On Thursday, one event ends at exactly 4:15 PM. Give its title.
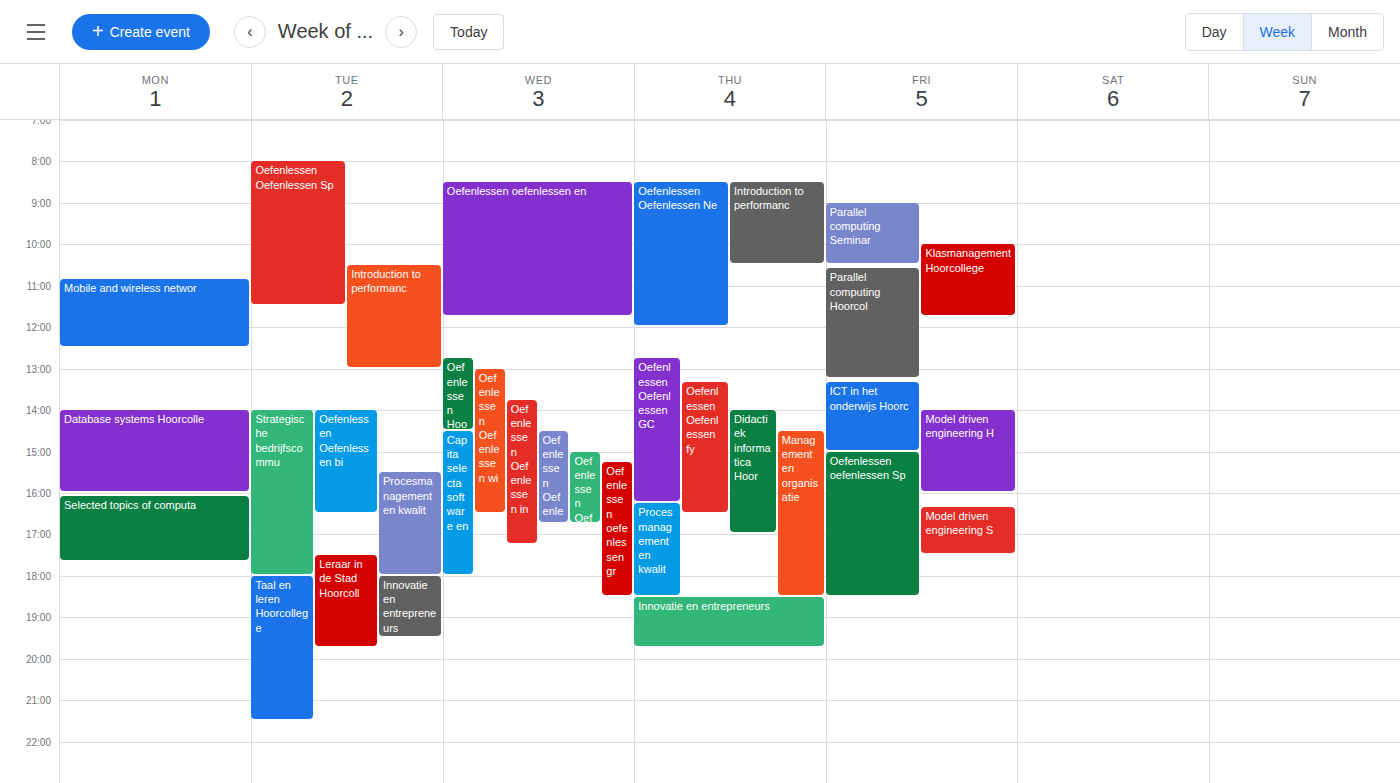
"Oefenlessen Oefenlessen GC"